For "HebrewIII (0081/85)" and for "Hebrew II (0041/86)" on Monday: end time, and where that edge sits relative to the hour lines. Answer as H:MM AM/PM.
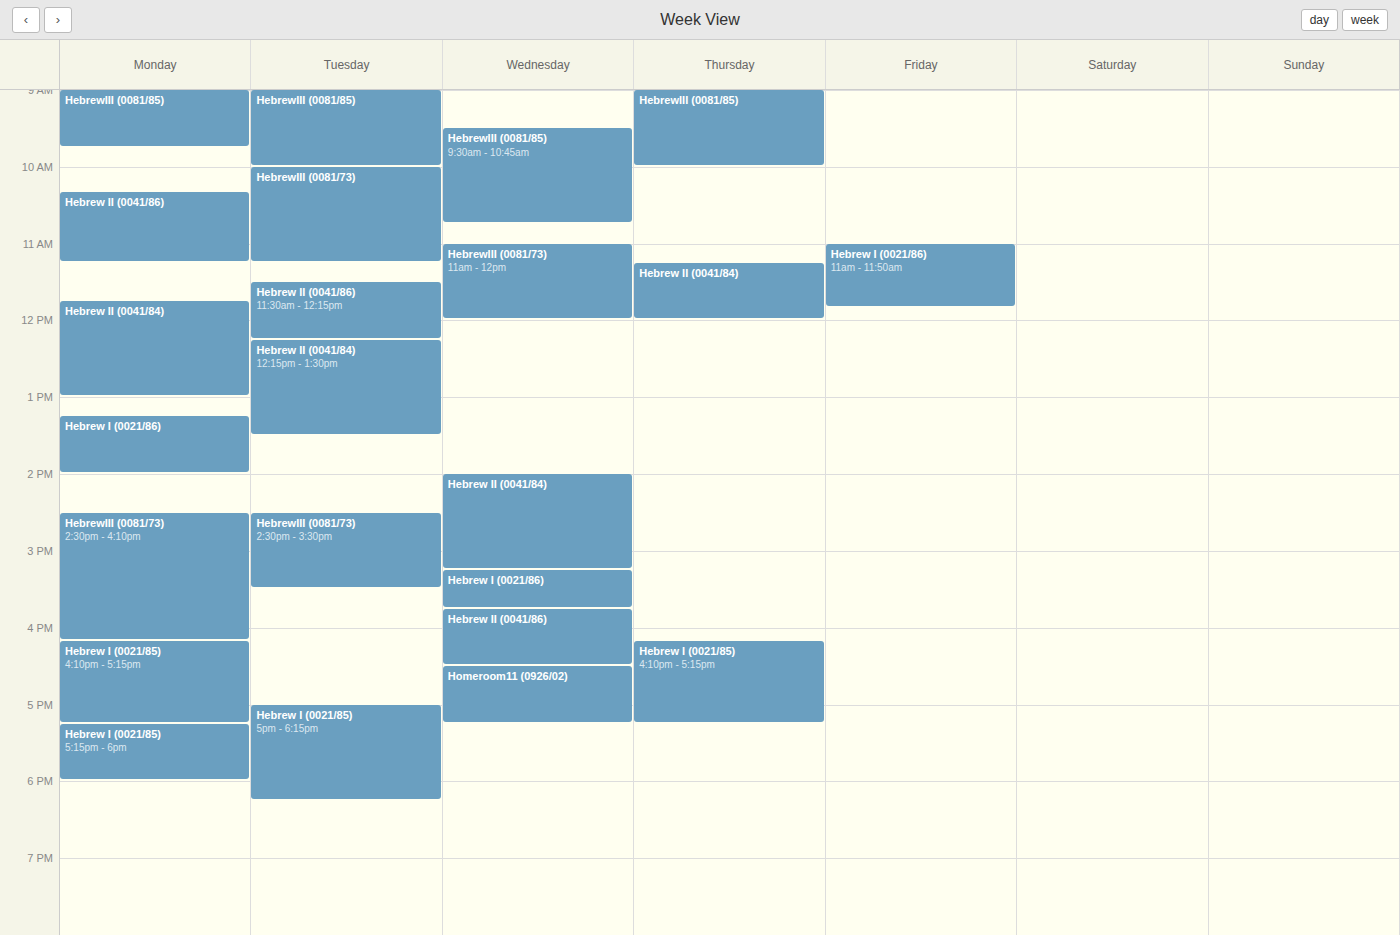
"HebrewIII (0081/85)": 9:45 AM, neither: three quarters of the way from the 9 AM line to the 10 AM line. "Hebrew II (0041/86)": 11:15 AM, neither: a quarter of the way from the 11 AM line to the 12 PM line.